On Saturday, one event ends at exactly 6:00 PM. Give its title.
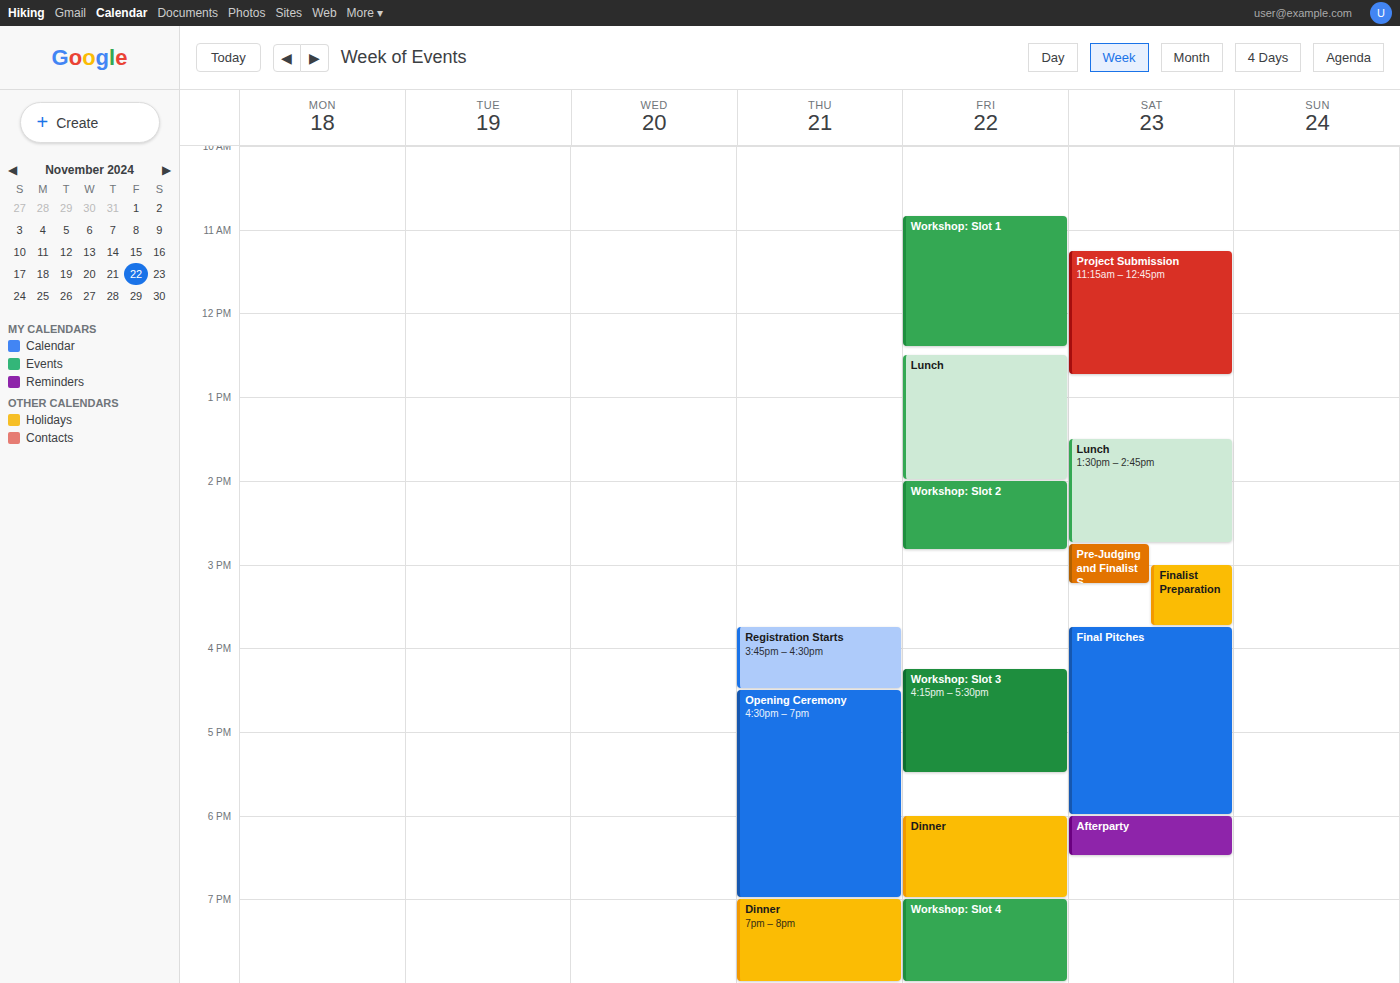
"Final Pitches"